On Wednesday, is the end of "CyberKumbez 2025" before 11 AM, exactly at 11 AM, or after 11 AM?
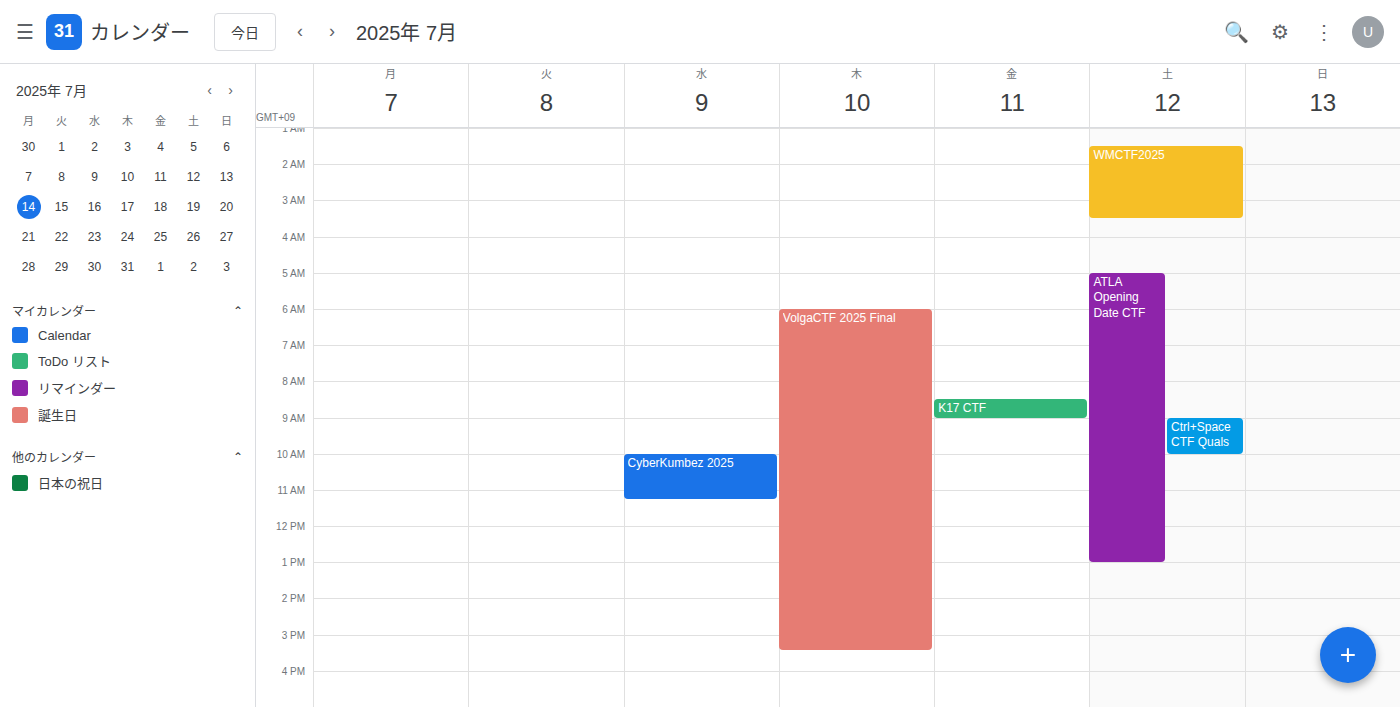
11:15 AM -- after 11 AM, 15 minutes below the 11 AM line.